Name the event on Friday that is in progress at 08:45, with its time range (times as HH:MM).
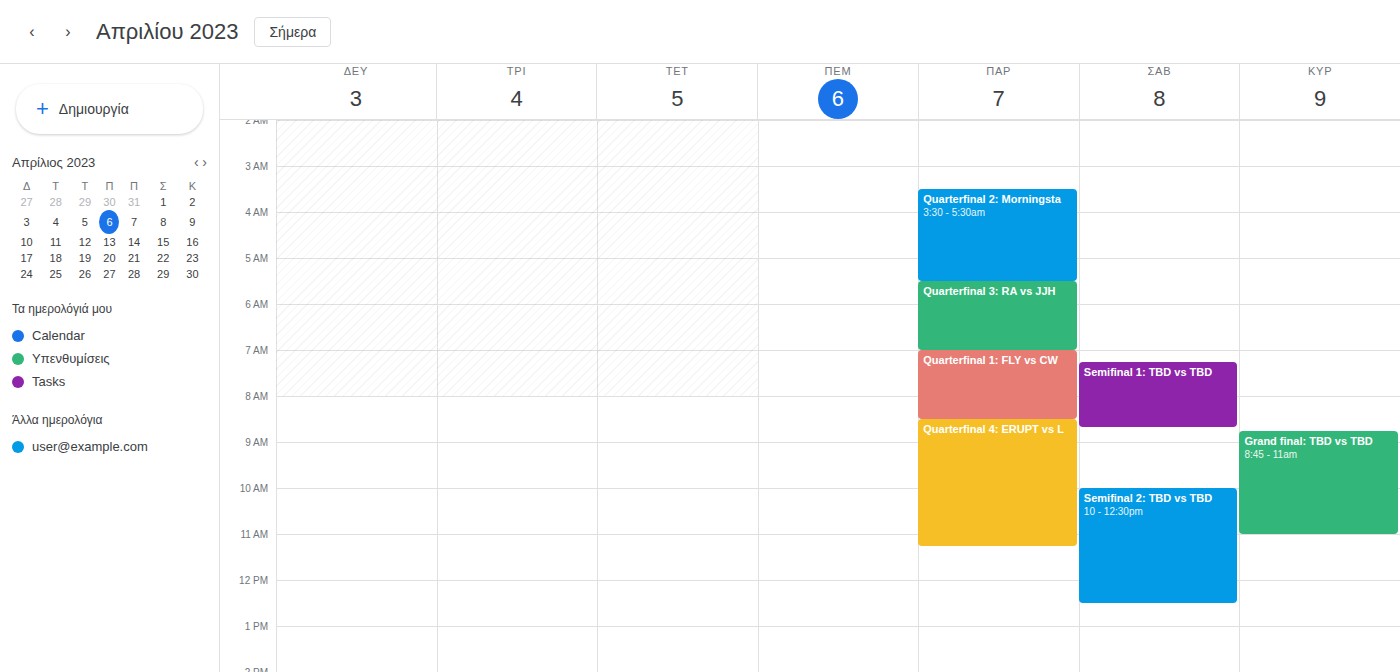
"Quarterfinal 4: ERUPT vs L", 08:30 to 11:15